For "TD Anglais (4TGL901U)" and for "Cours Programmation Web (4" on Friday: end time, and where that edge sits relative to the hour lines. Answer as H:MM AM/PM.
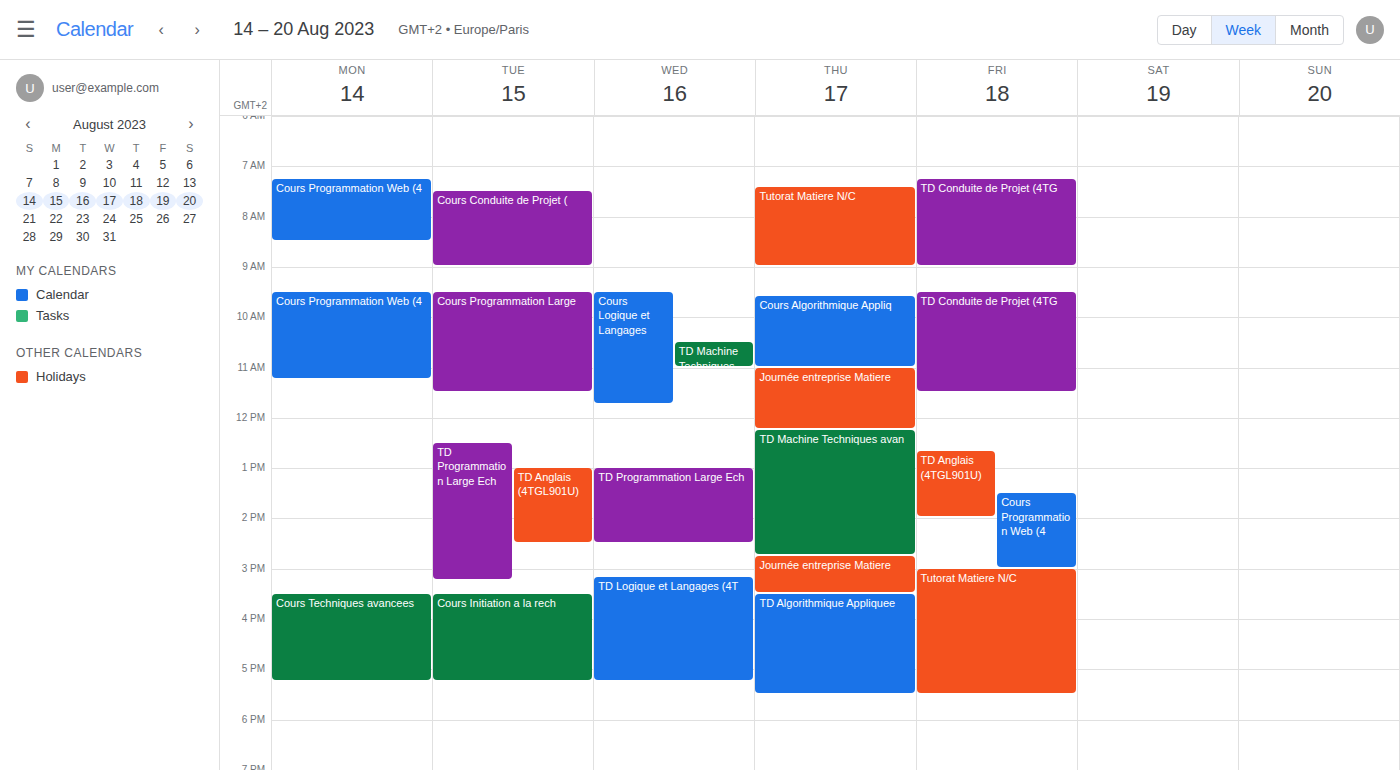
"TD Anglais (4TGL901U)": 2:00 PM, exactly on the 2 PM line. "Cours Programmation Web (4": 3:00 PM, exactly on the 3 PM line.